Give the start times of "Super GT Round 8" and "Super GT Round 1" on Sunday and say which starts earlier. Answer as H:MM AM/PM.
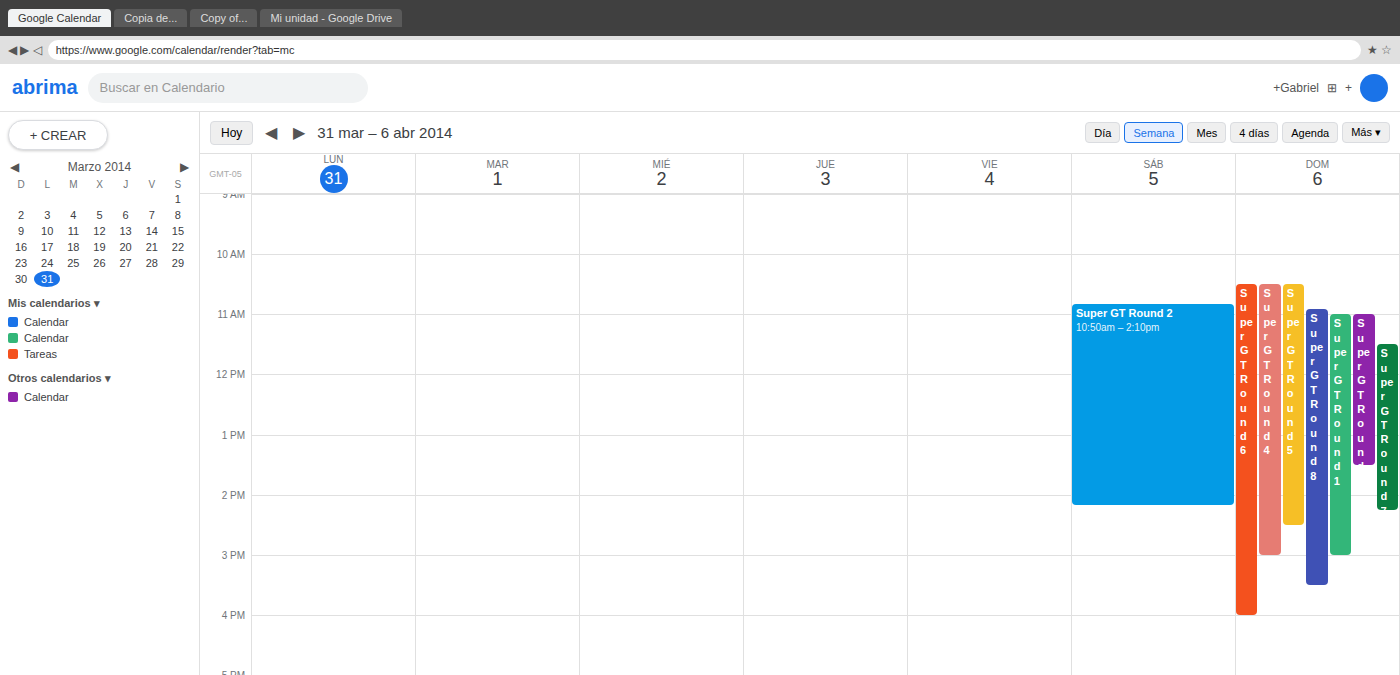
"Super GT Round 8" 10:55 AM; "Super GT Round 1" 11:00 AM.